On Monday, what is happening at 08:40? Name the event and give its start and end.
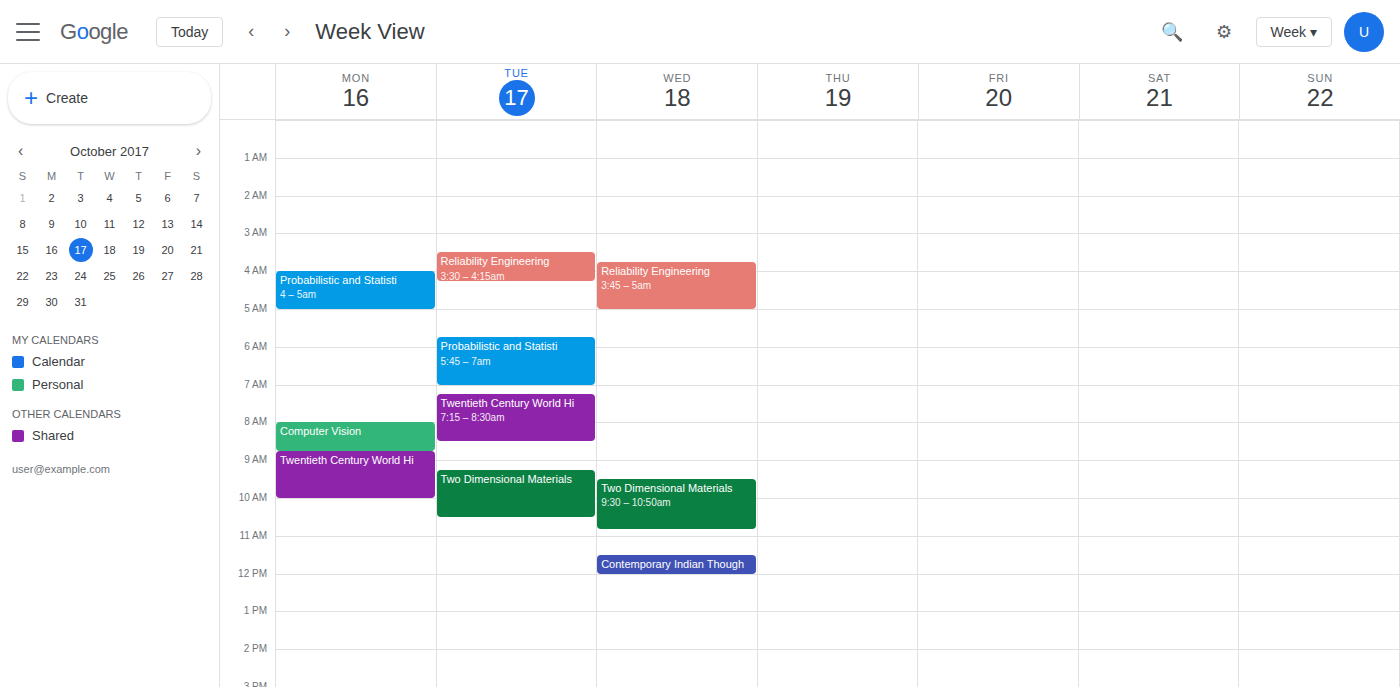
"Computer Vision", 08:00 to 08:45